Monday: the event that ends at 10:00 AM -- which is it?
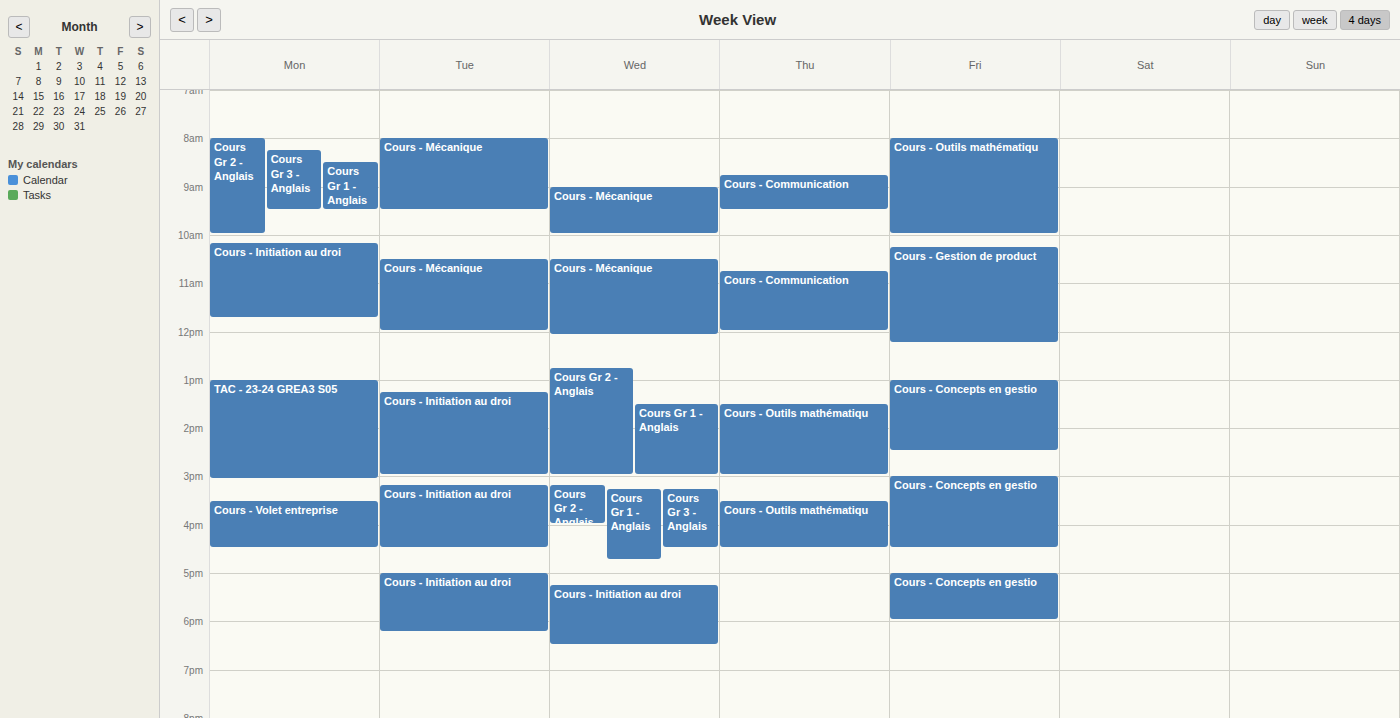
"Cours Gr 2 - Anglais"